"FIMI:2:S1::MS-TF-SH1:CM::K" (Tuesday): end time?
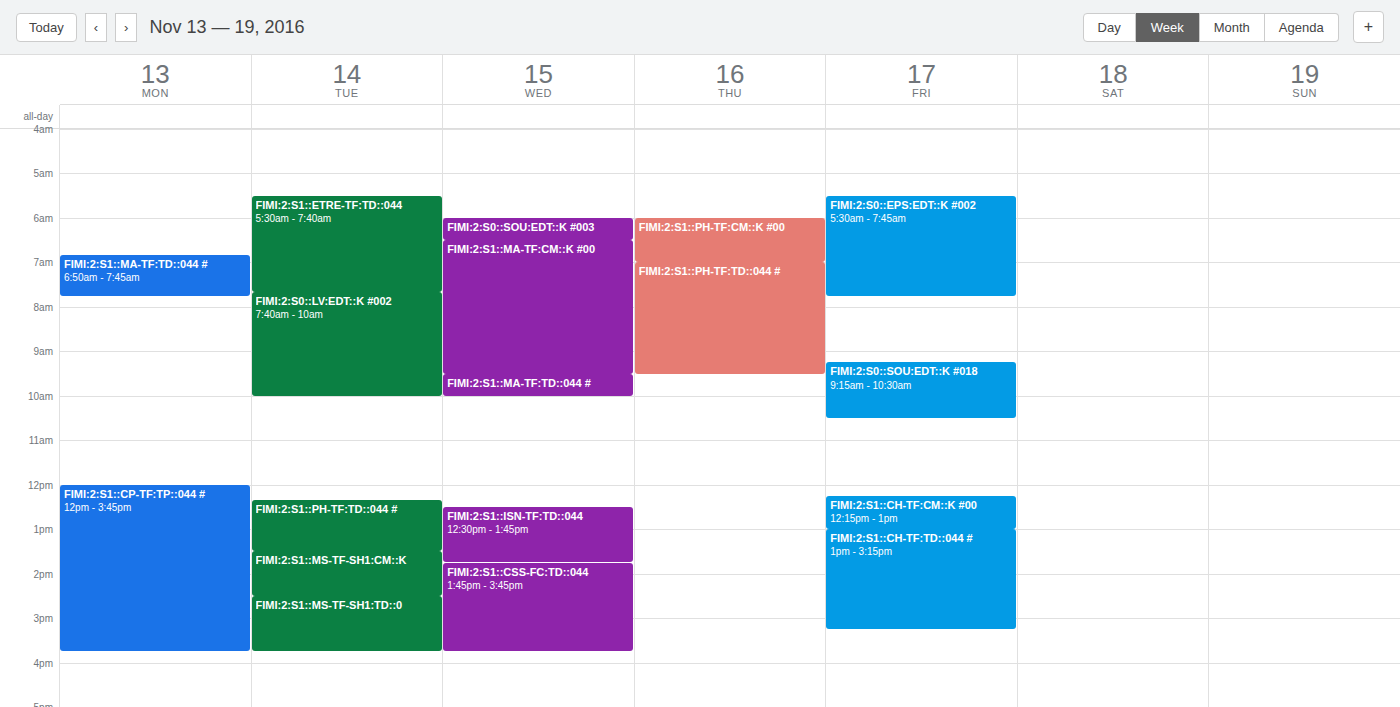
2:30 PM